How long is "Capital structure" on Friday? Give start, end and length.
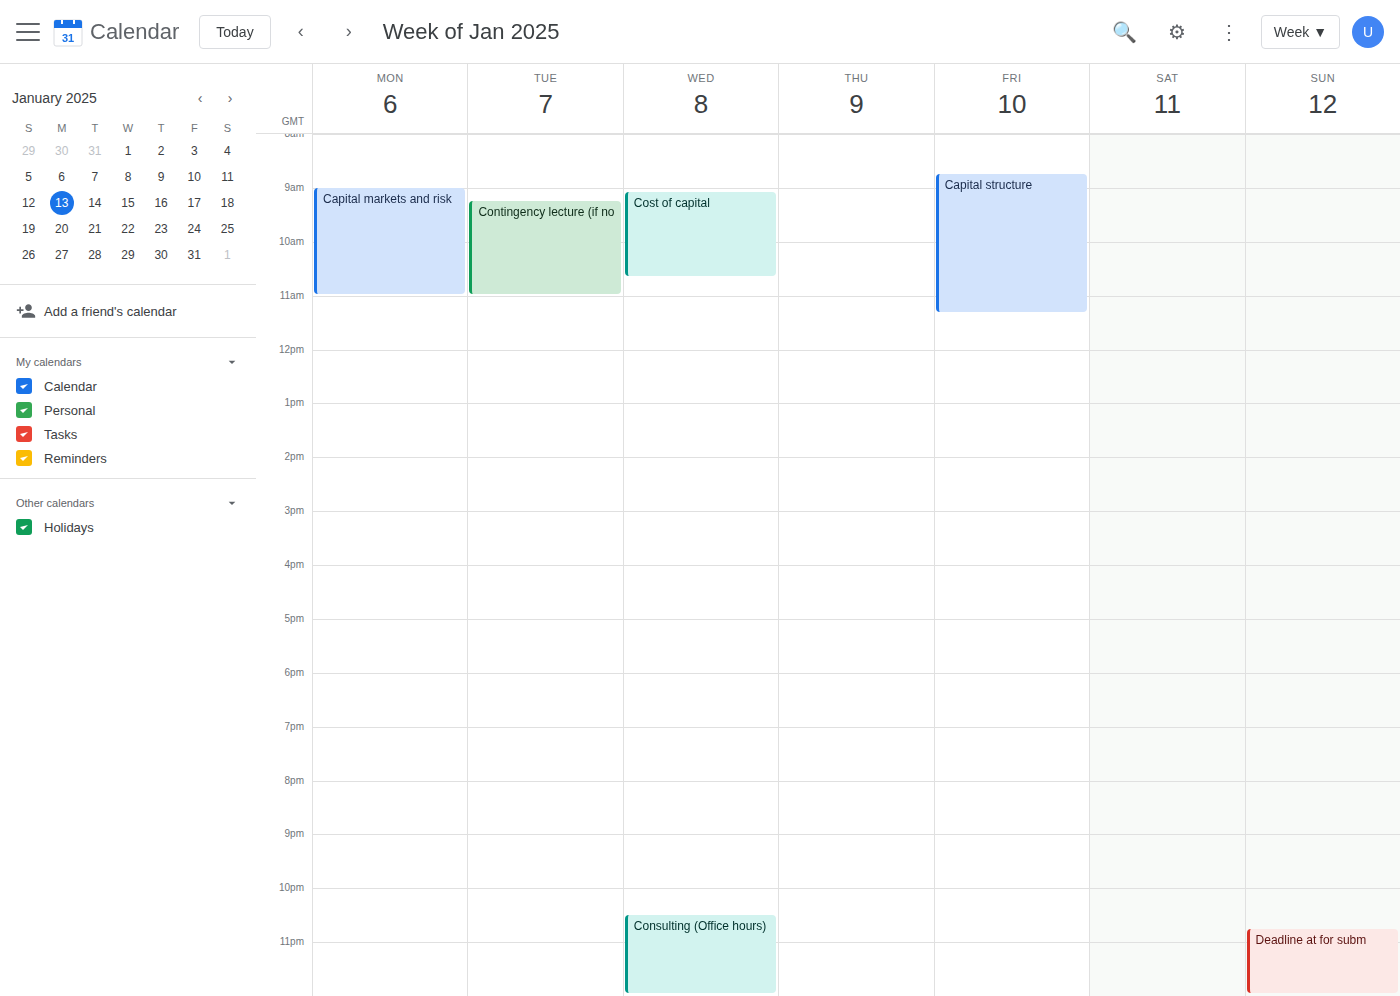
8:45 AM to 11:20 AM, 2 hours 35 minutes